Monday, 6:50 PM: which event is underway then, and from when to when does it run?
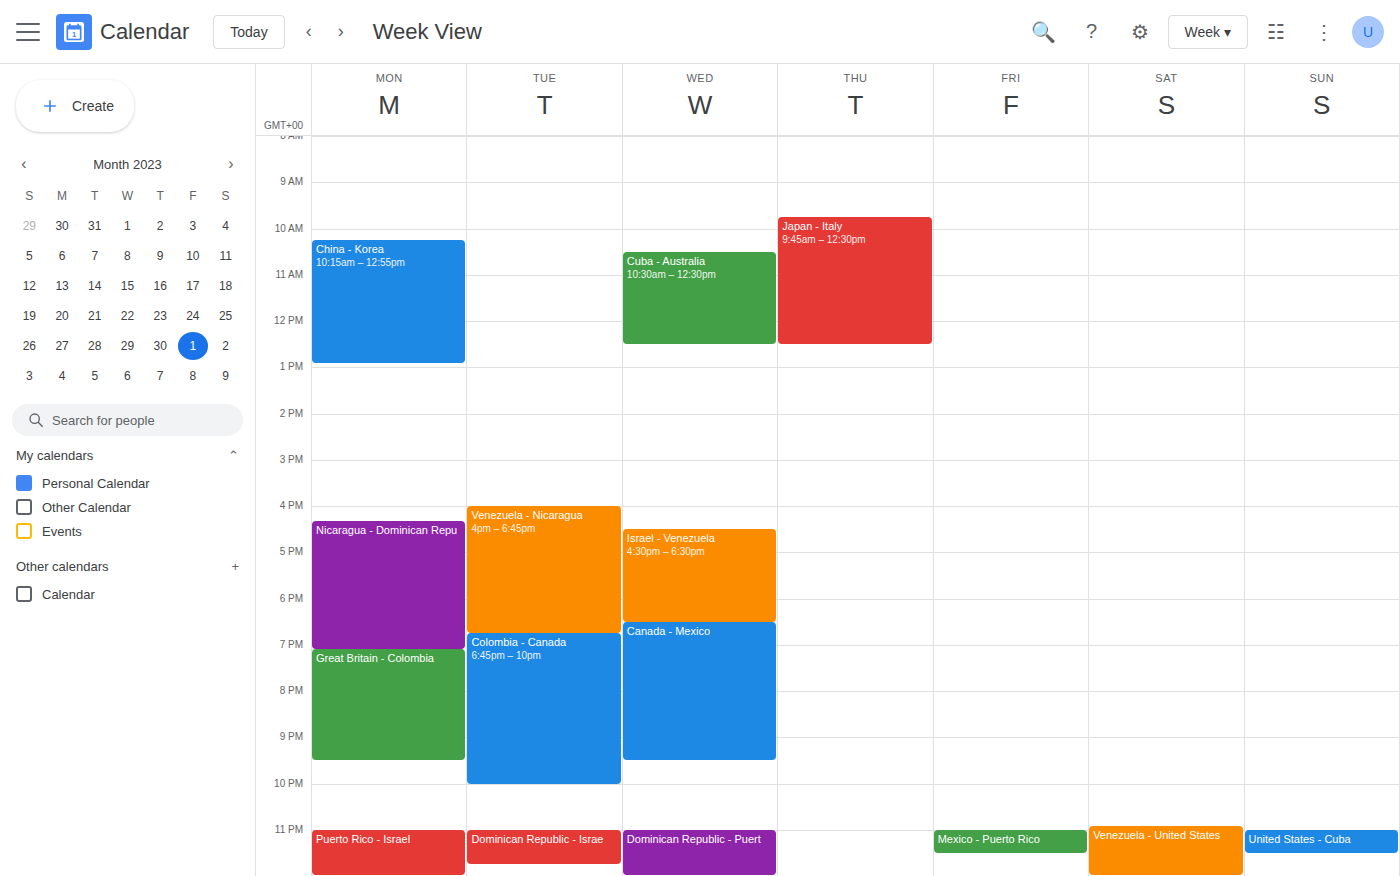
"Nicaragua - Dominican Repu", 4:20 PM to 7:05 PM